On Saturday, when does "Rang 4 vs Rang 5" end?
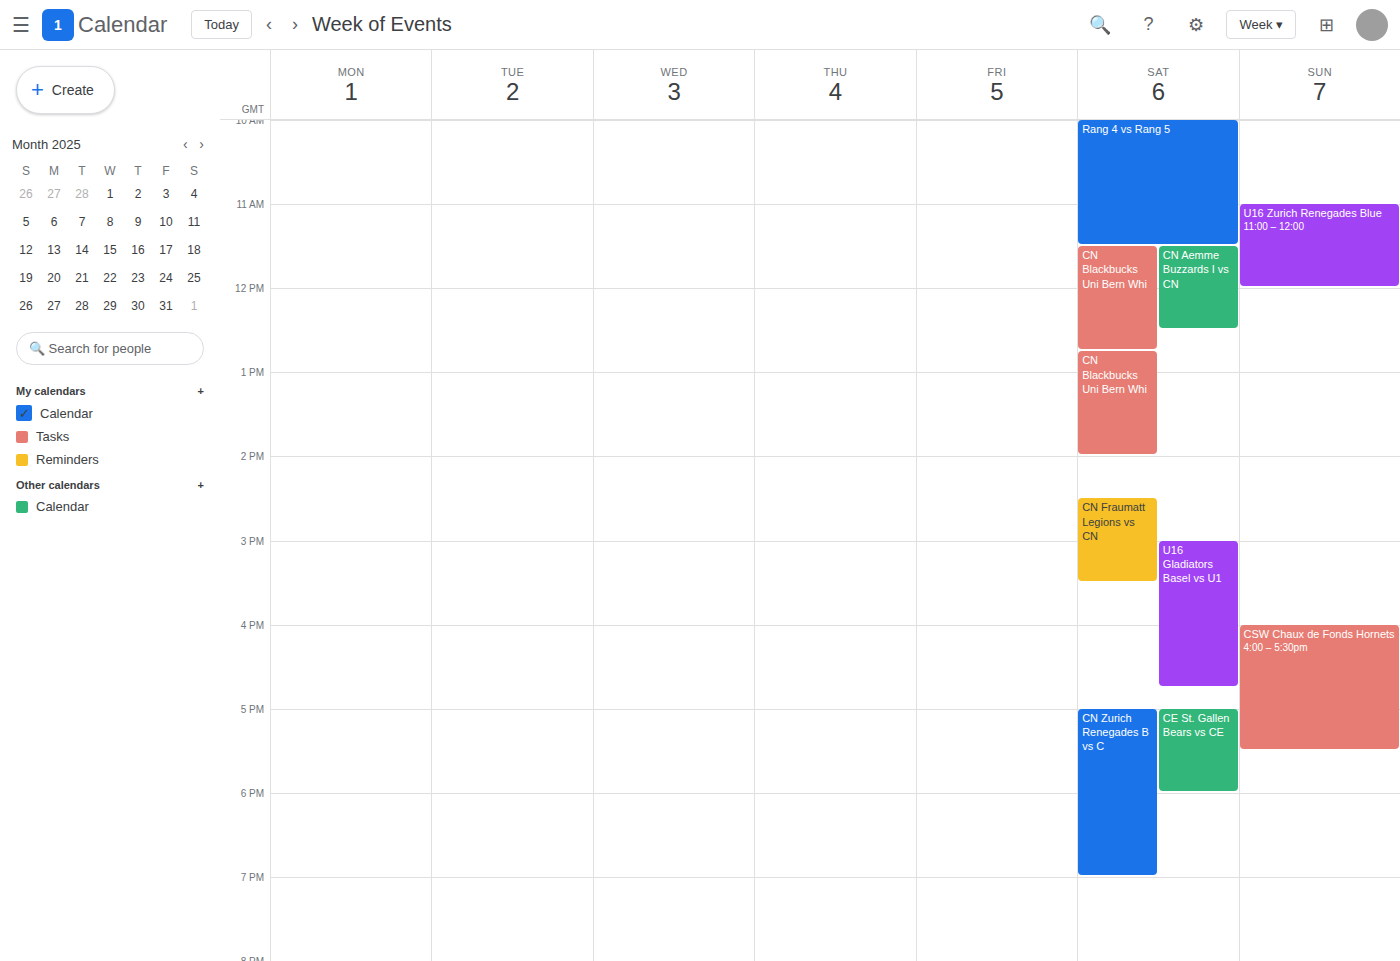
11:30